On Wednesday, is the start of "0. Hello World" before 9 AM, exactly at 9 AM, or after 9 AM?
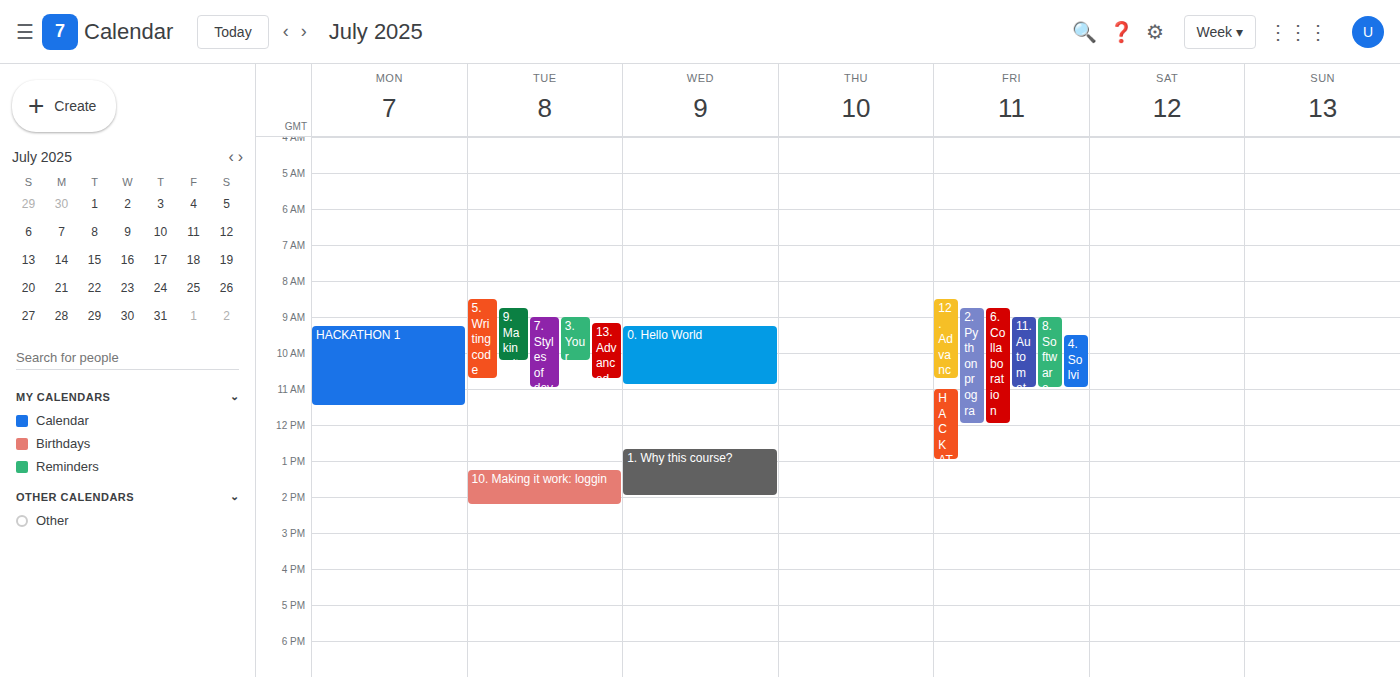
9:15 AM -- after 9 AM, 15 minutes below the 9 AM line.